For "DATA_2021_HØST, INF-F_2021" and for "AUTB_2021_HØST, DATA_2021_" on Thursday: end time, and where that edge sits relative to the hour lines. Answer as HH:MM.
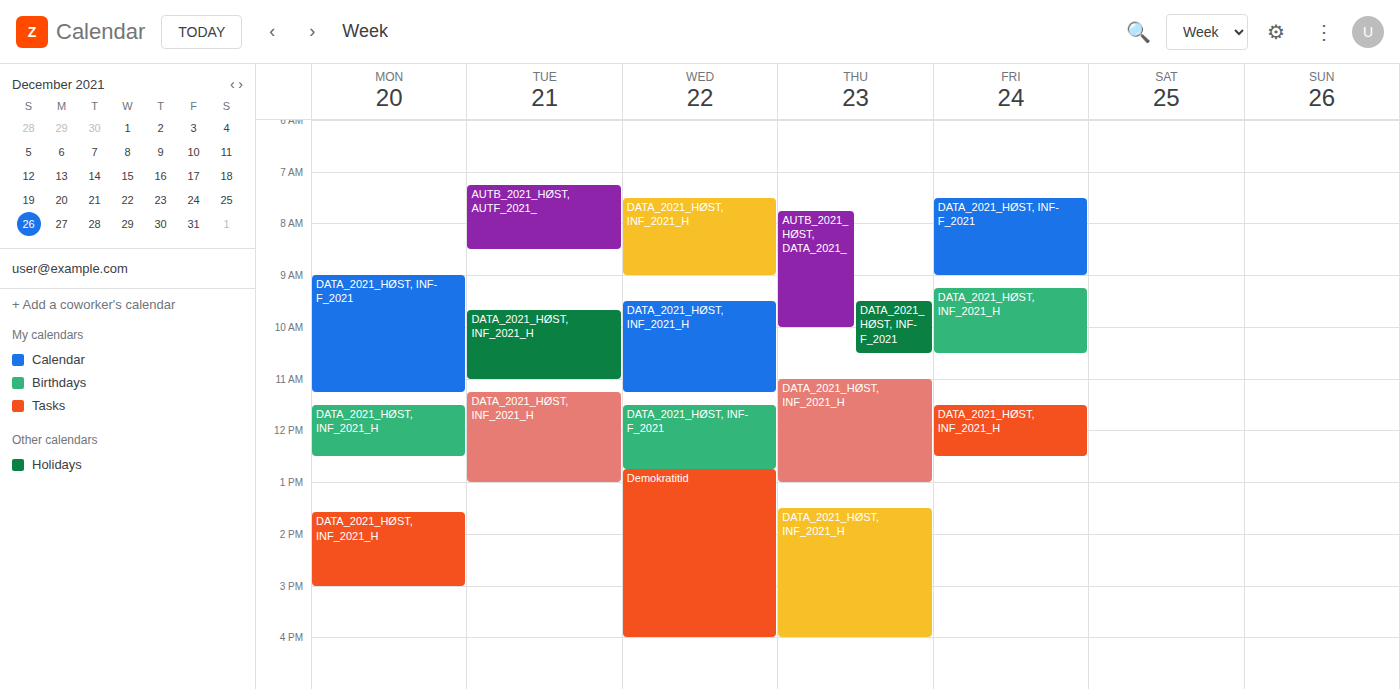
"DATA_2021_HØST, INF-F_2021": 10:30, halfway between the 10:00 and 11:00 lines. "AUTB_2021_HØST, DATA_2021_": 10:00, exactly on the 10:00 line.